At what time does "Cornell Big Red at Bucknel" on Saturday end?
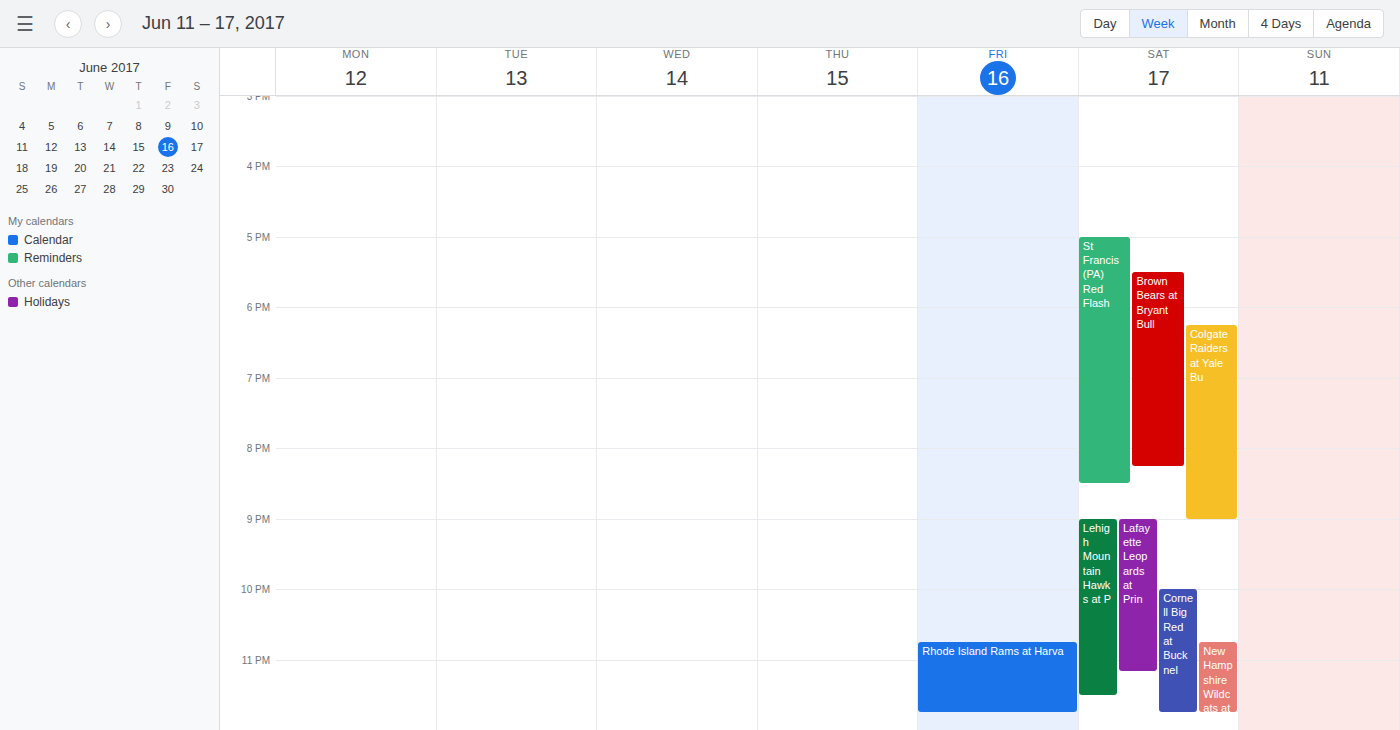
11:45 PM